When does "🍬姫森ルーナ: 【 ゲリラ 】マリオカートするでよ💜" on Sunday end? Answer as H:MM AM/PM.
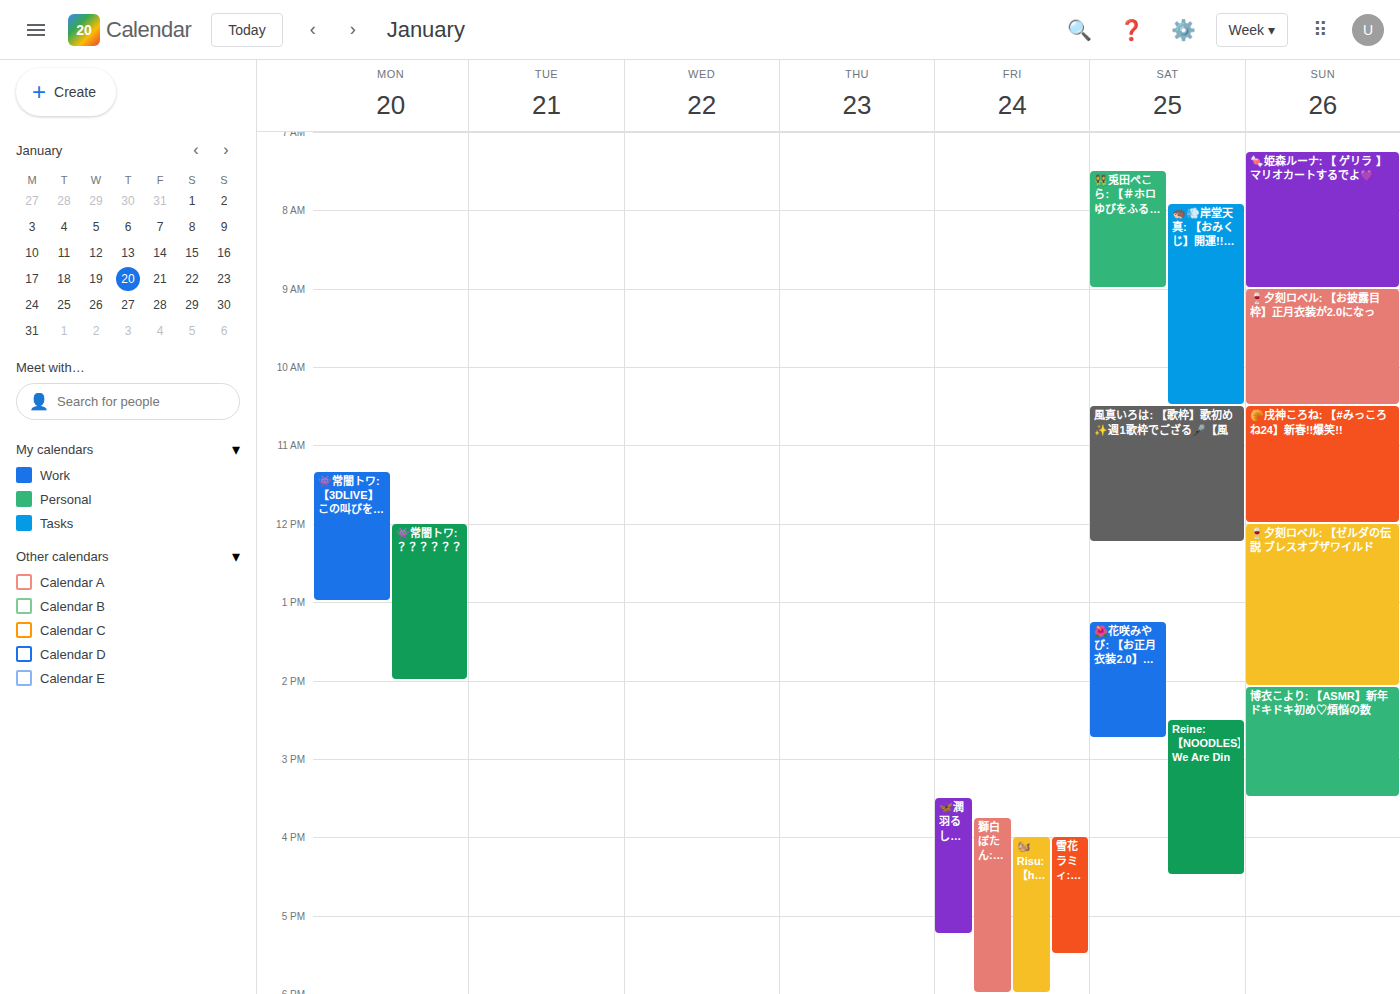
9:00 AM